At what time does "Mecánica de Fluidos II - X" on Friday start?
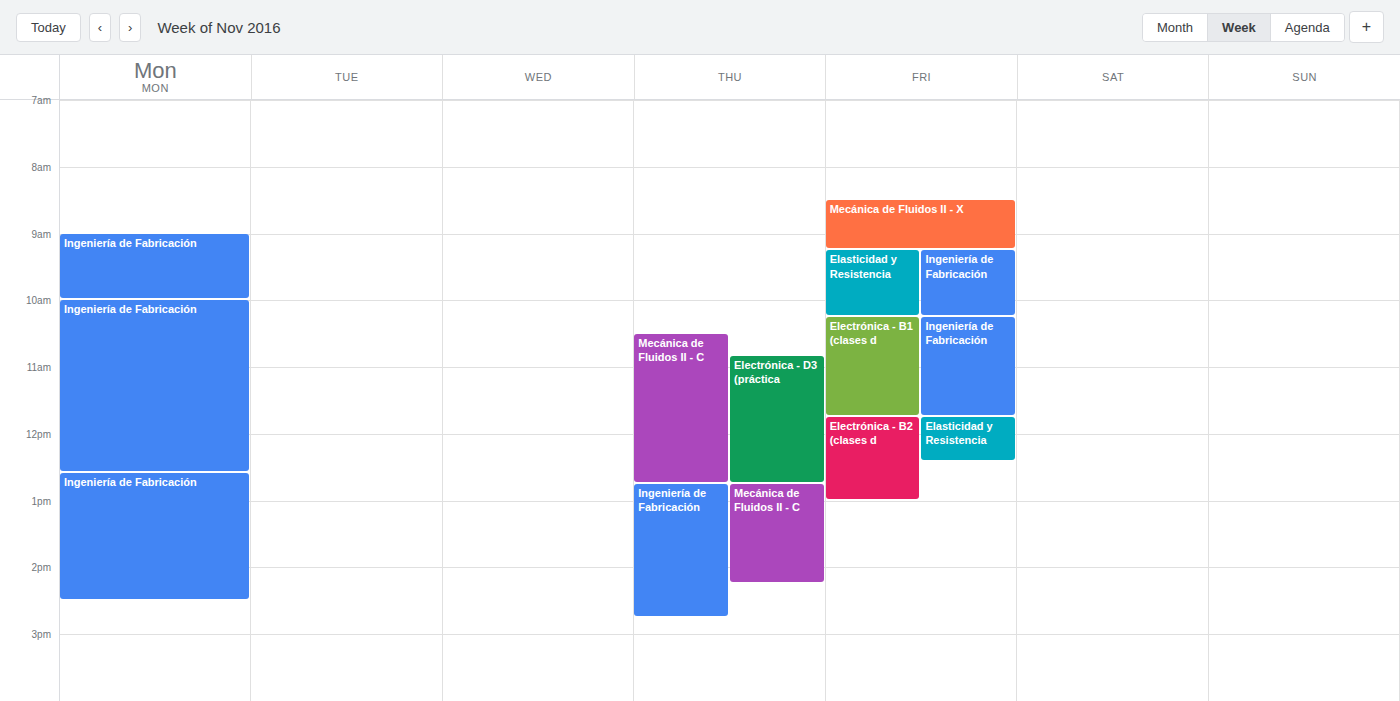
8:30 AM